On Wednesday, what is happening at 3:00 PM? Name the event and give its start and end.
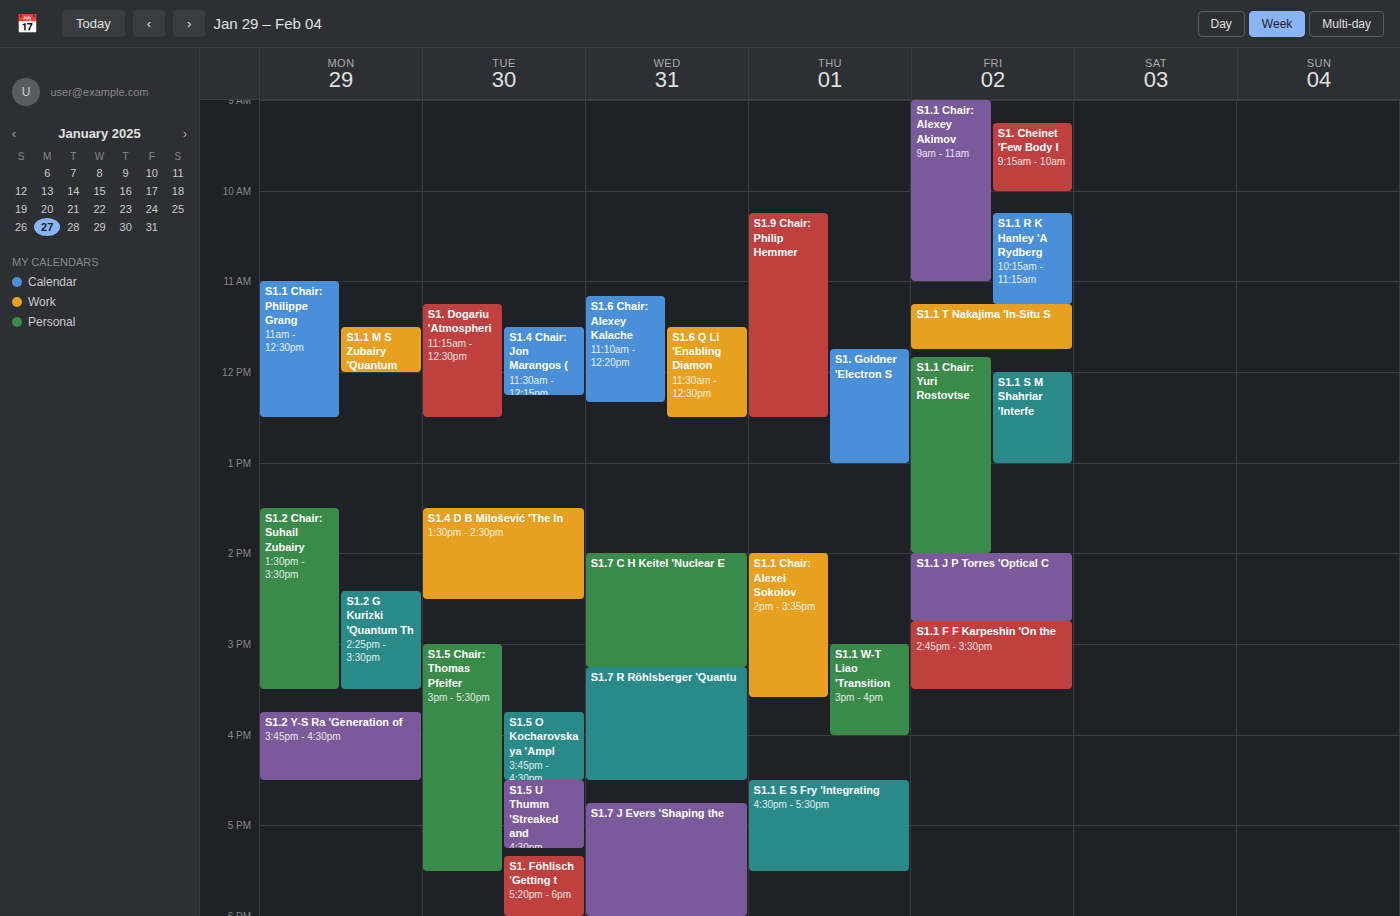
"S1.7 C H Keitel 'Nuclear E", 2:00 PM to 3:15 PM